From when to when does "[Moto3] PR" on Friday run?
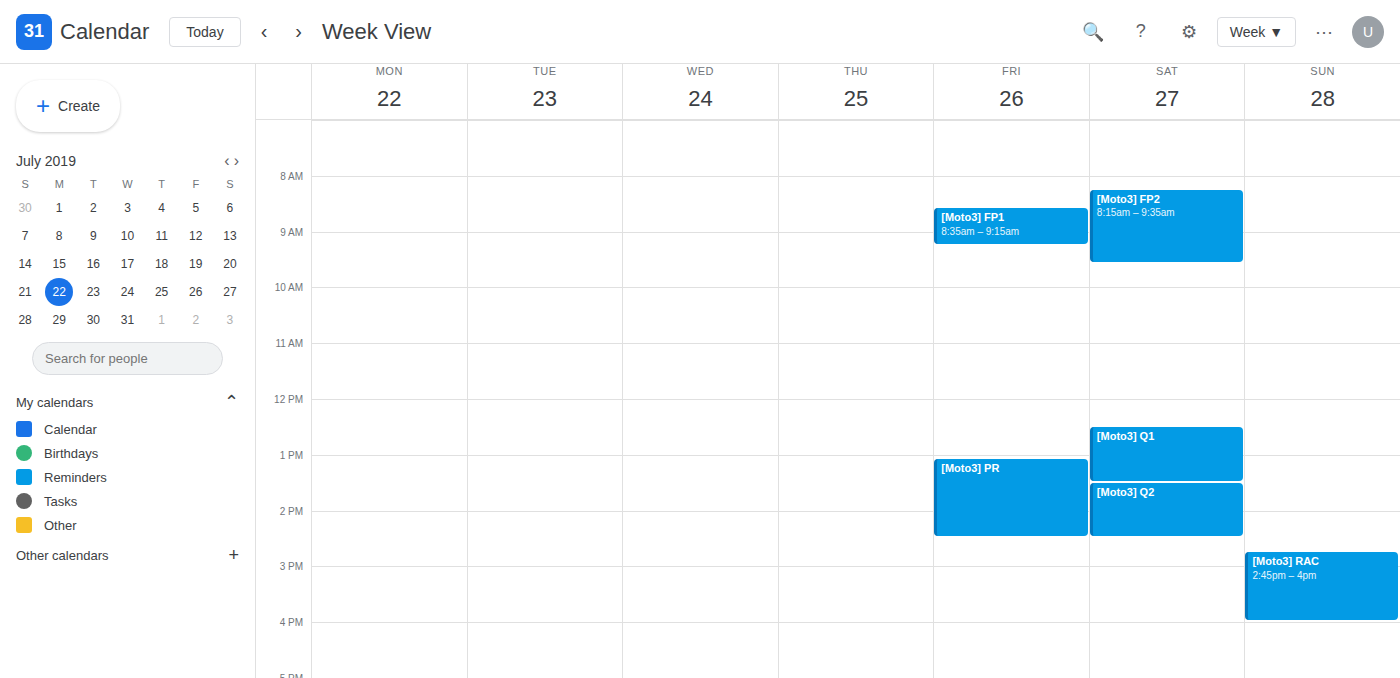
1:05 PM to 2:30 PM